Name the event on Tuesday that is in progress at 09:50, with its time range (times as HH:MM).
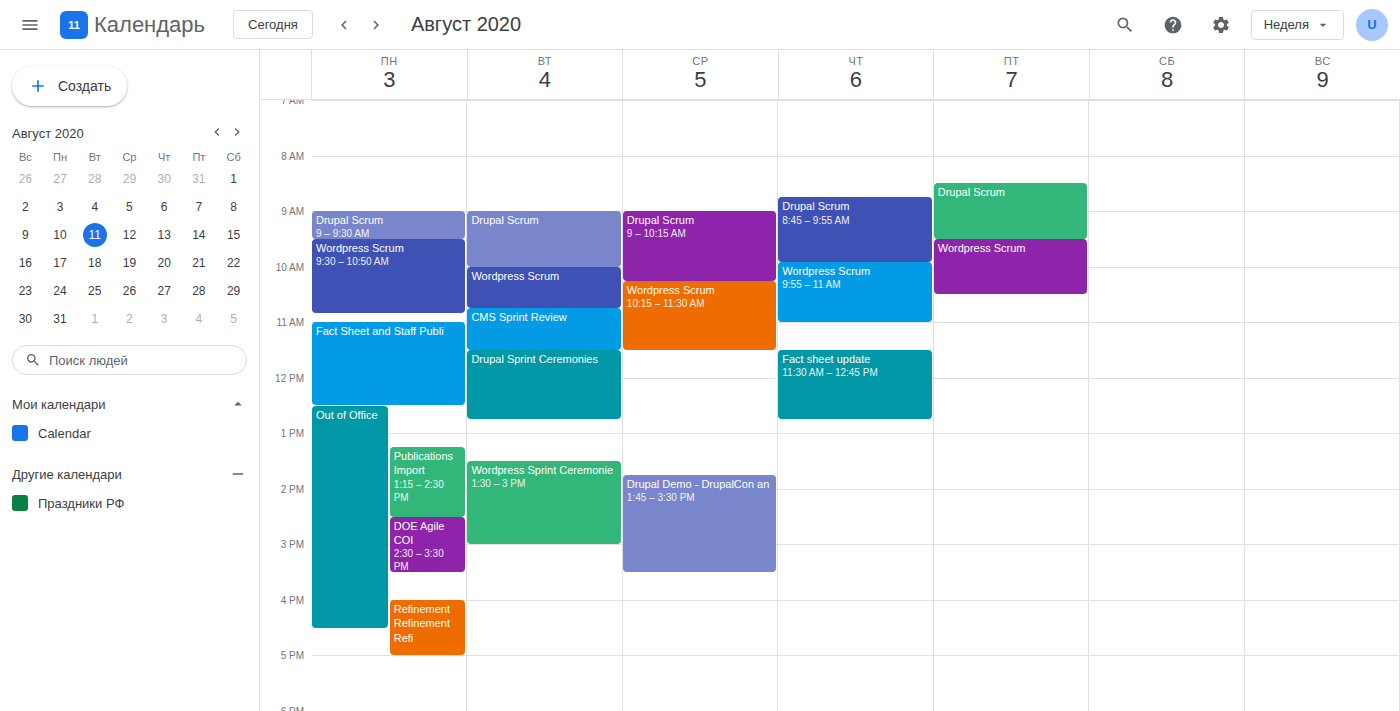
"Drupal Scrum", 09:00 to 10:00